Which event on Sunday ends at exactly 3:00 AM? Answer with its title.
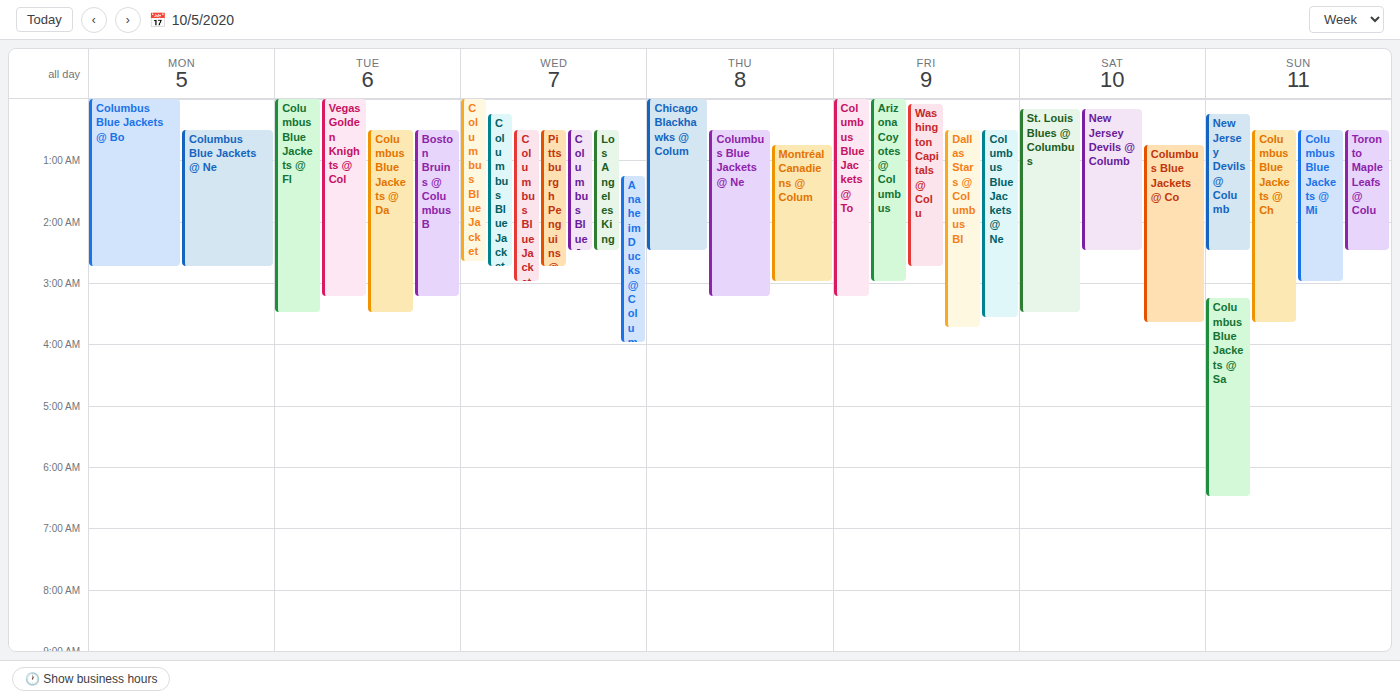
"Columbus Blue Jackets @ Mi"